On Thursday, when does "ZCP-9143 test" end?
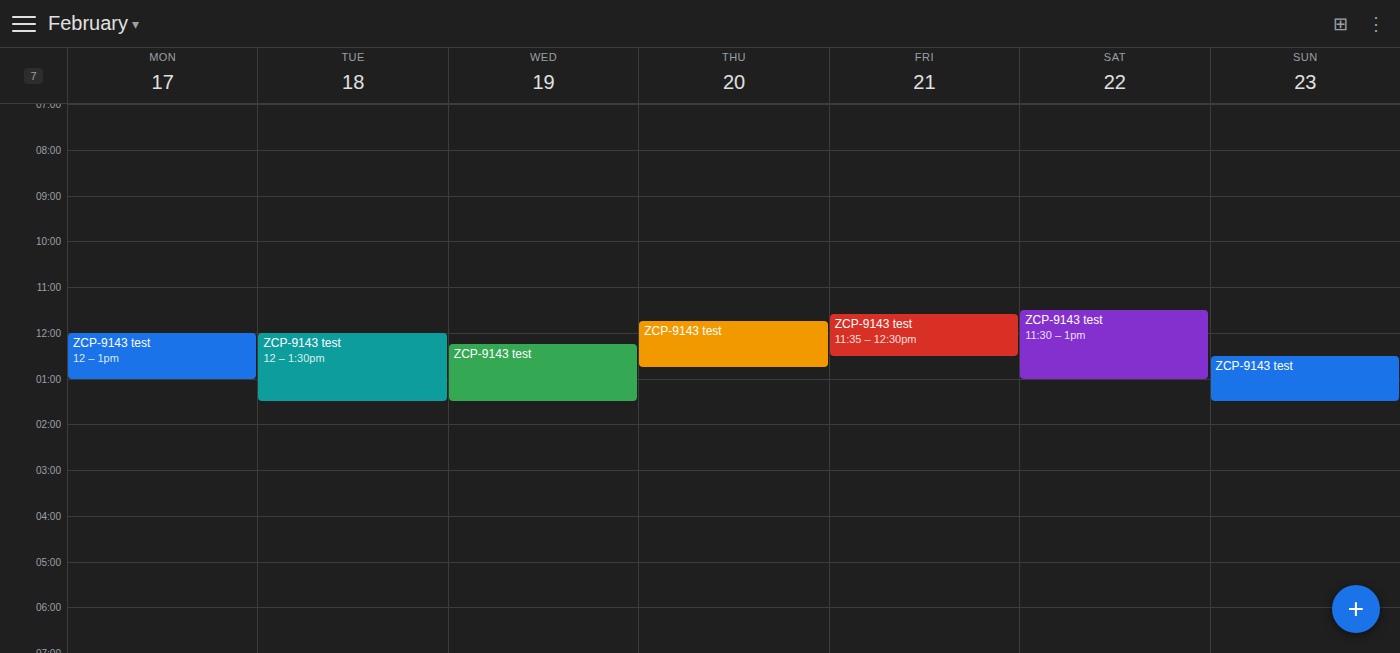
12:45 PM